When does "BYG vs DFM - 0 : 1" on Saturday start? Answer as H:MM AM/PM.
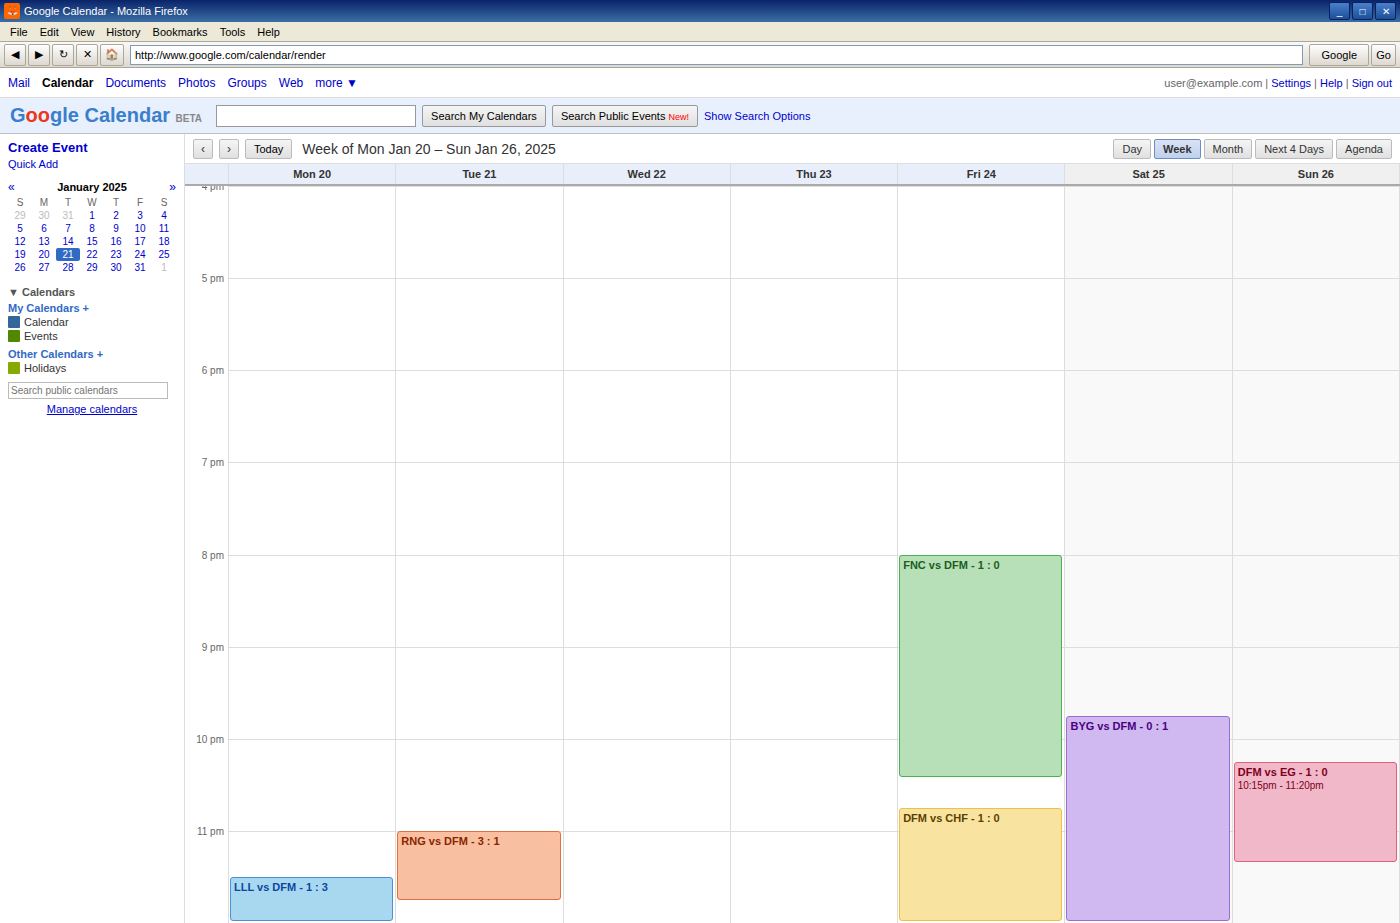
9:45 PM